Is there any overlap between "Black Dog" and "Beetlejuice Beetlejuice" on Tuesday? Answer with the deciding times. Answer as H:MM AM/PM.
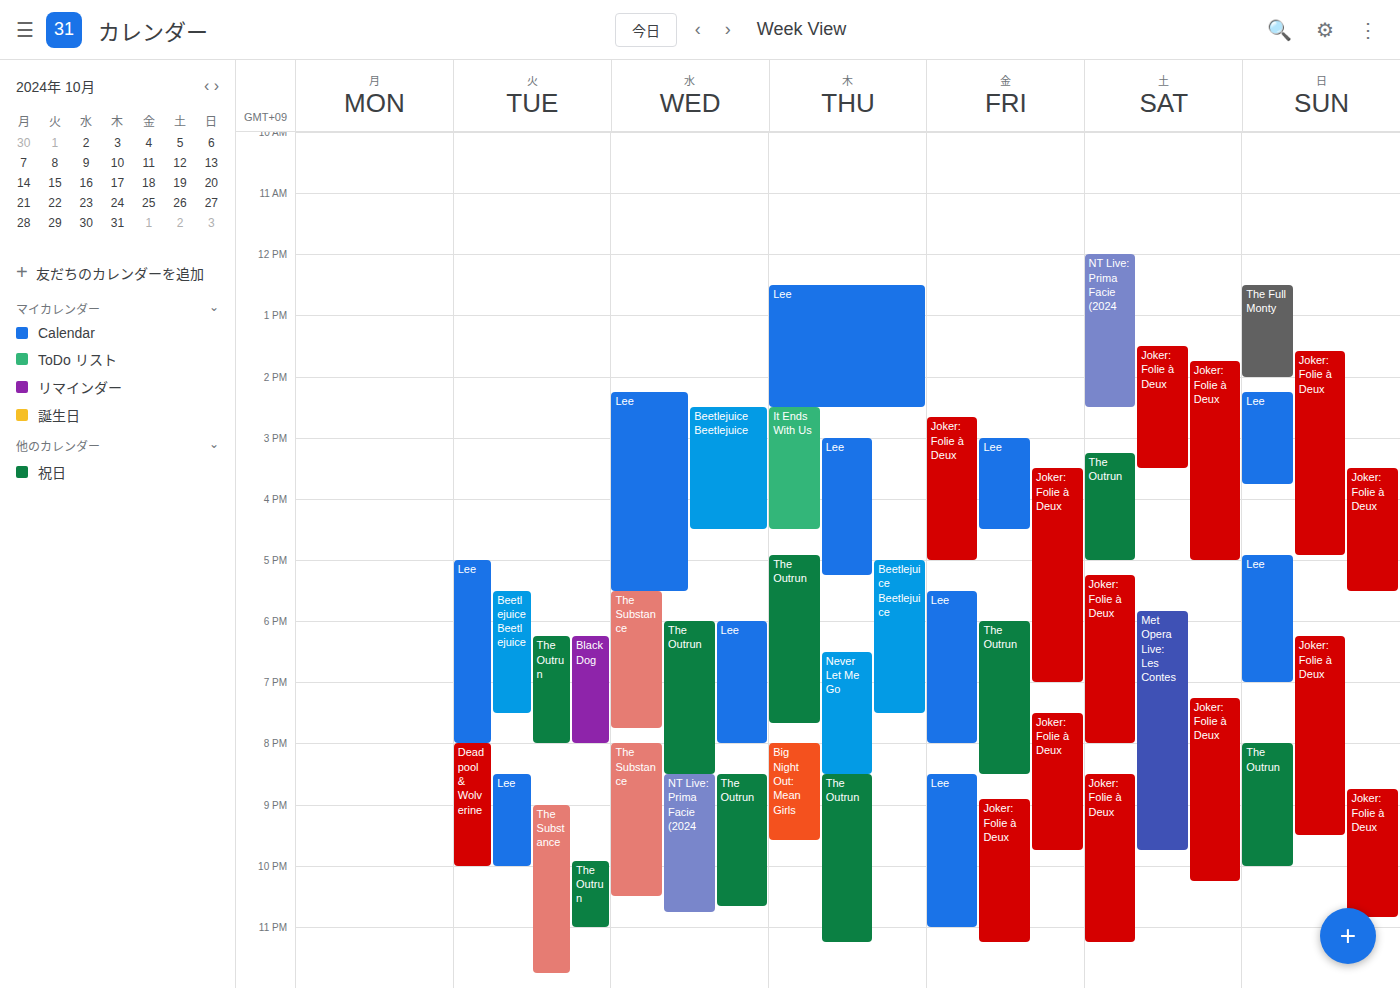
"Black Dog" starts at 6:15 PM, before "Beetlejuice Beetlejuice" ends at 7:30 PM -- they overlap.